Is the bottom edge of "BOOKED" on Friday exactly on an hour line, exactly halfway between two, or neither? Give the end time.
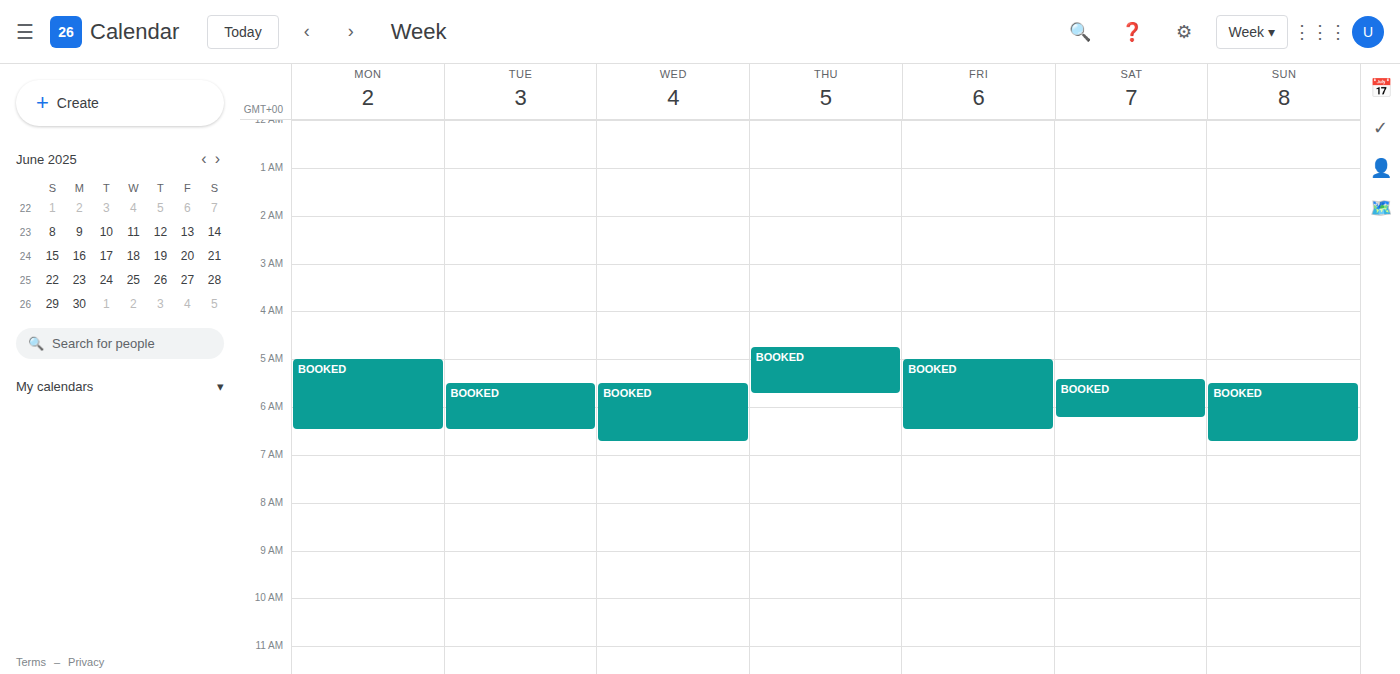
06:30 -- halfway between the 06:00 and 07:00 lines.